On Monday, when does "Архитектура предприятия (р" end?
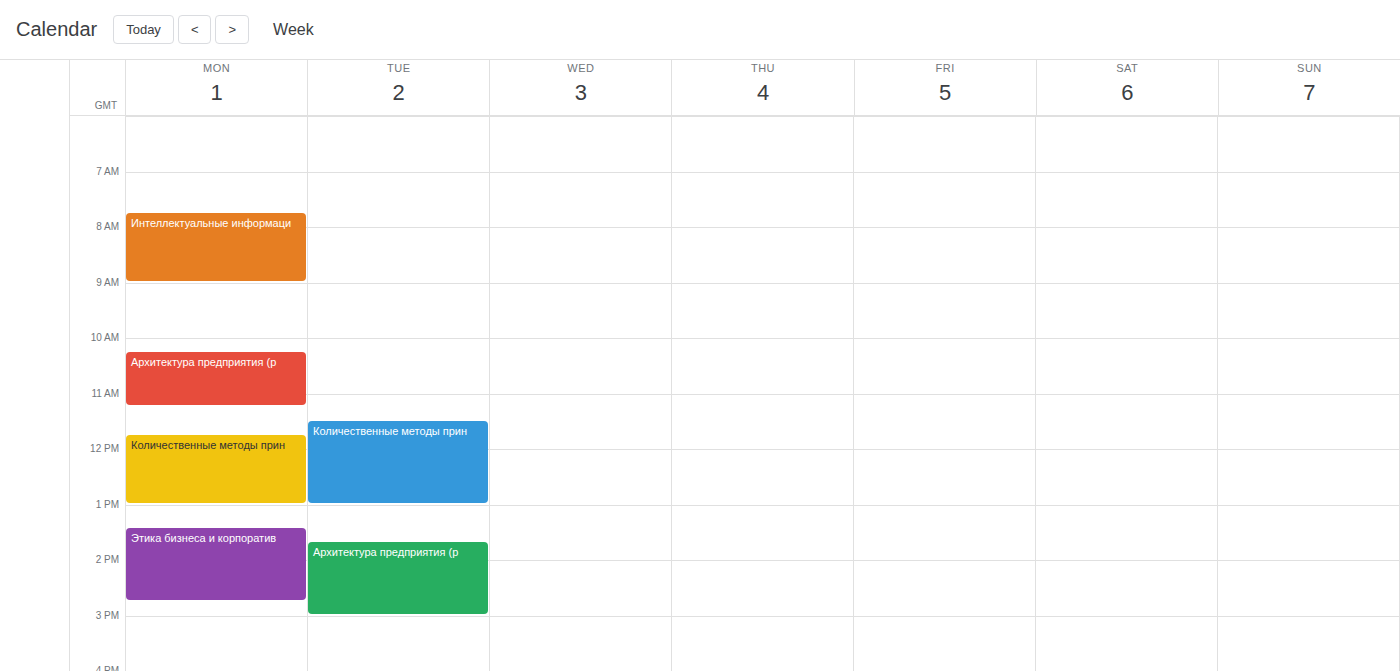
11:15 AM